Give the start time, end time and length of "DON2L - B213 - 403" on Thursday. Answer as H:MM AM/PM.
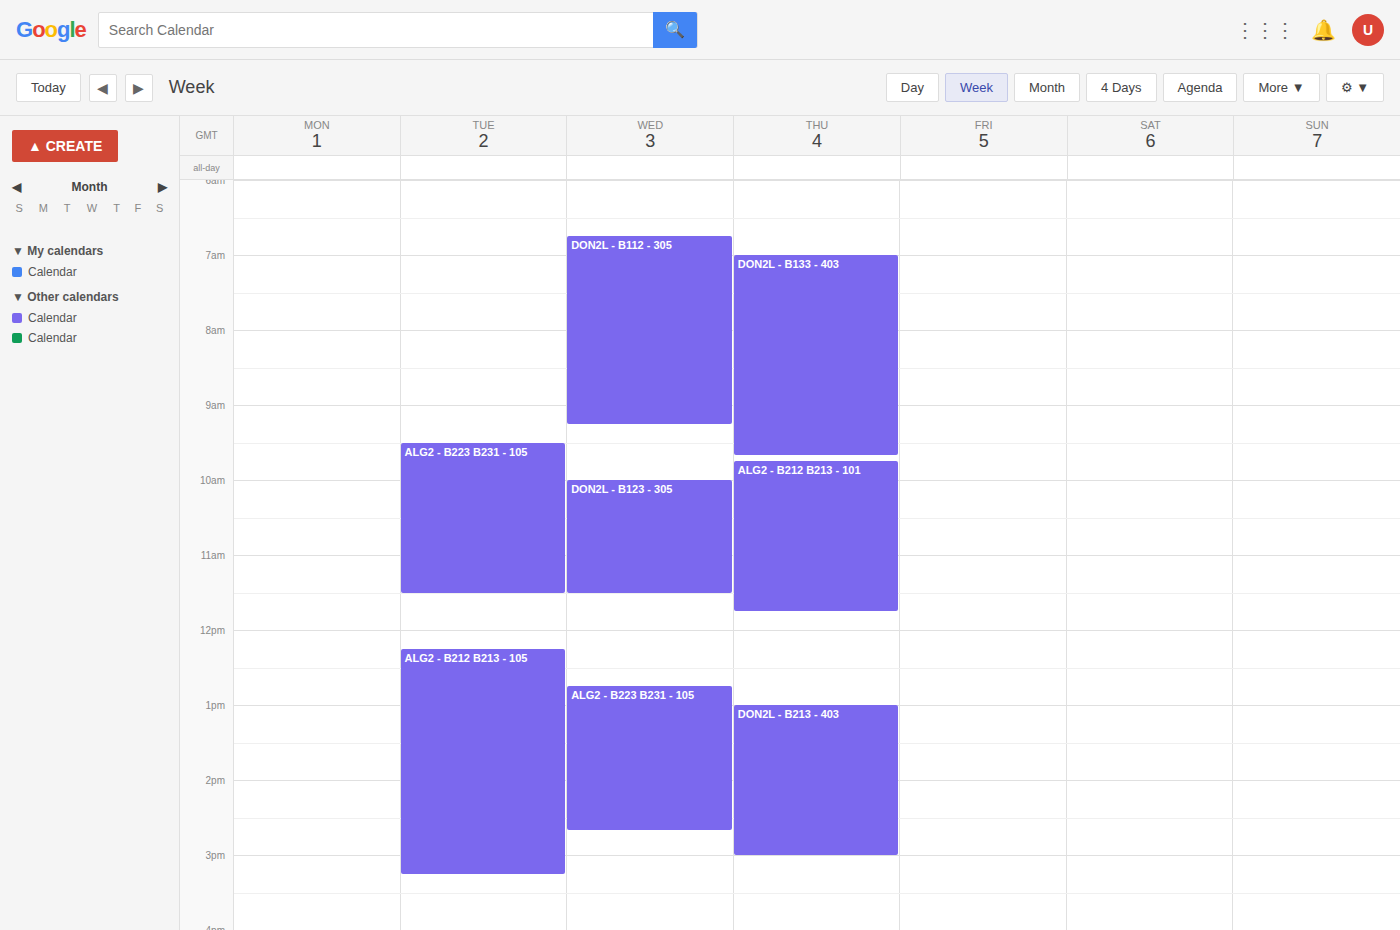
1:00 PM to 3:00 PM, 2 hours